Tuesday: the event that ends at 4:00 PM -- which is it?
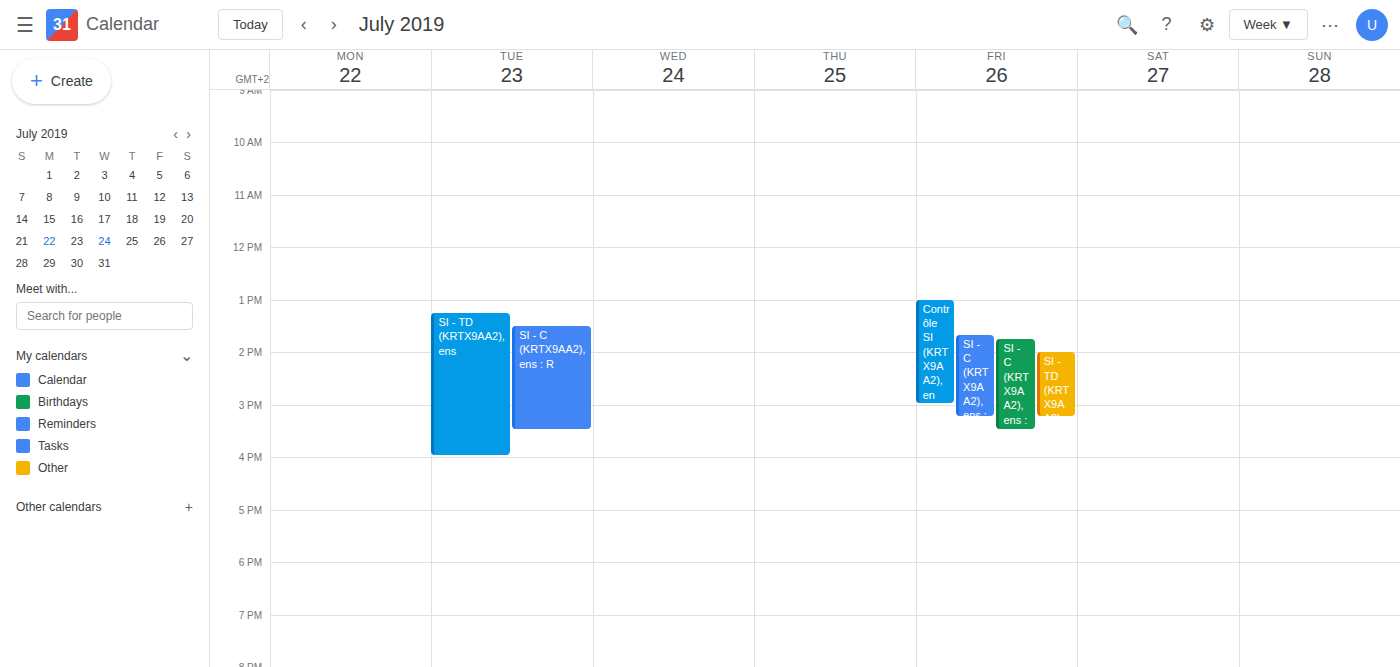
"SI - TD (KRTX9AA2), ens"